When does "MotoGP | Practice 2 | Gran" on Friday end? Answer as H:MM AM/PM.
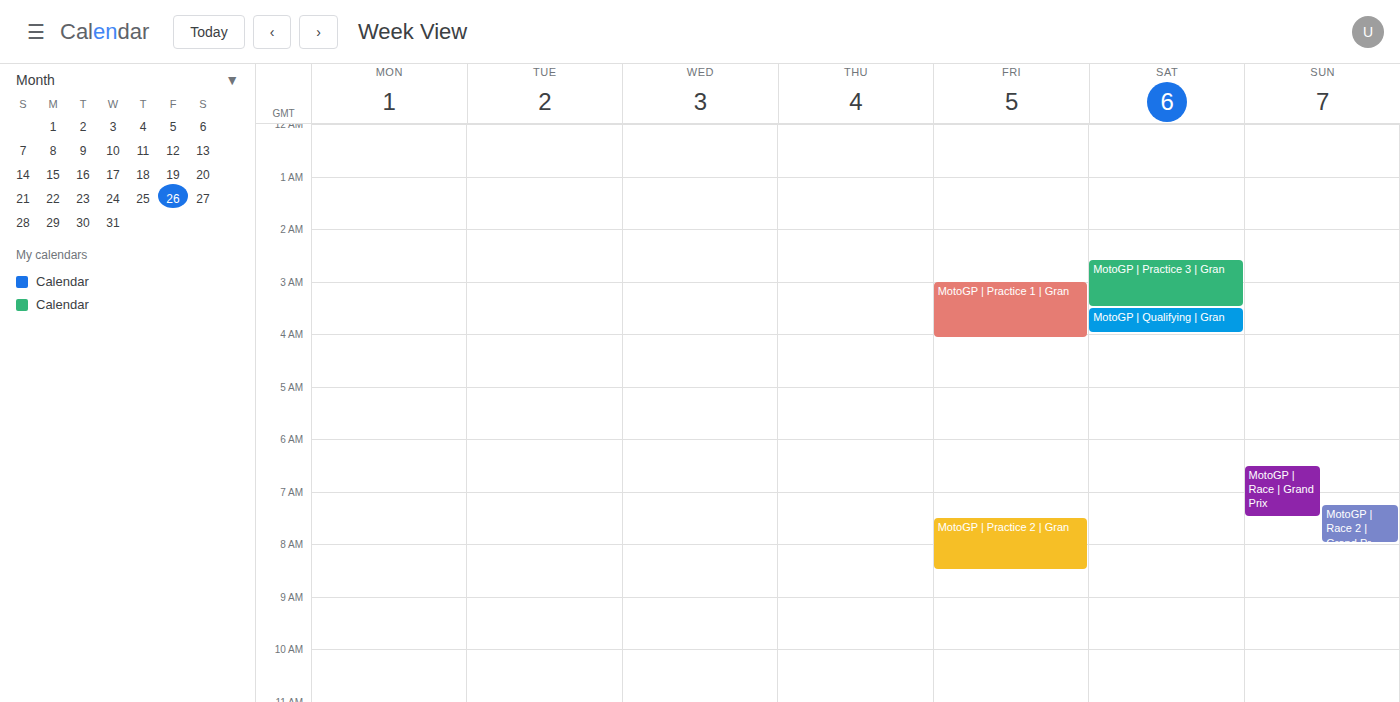
8:30 AM